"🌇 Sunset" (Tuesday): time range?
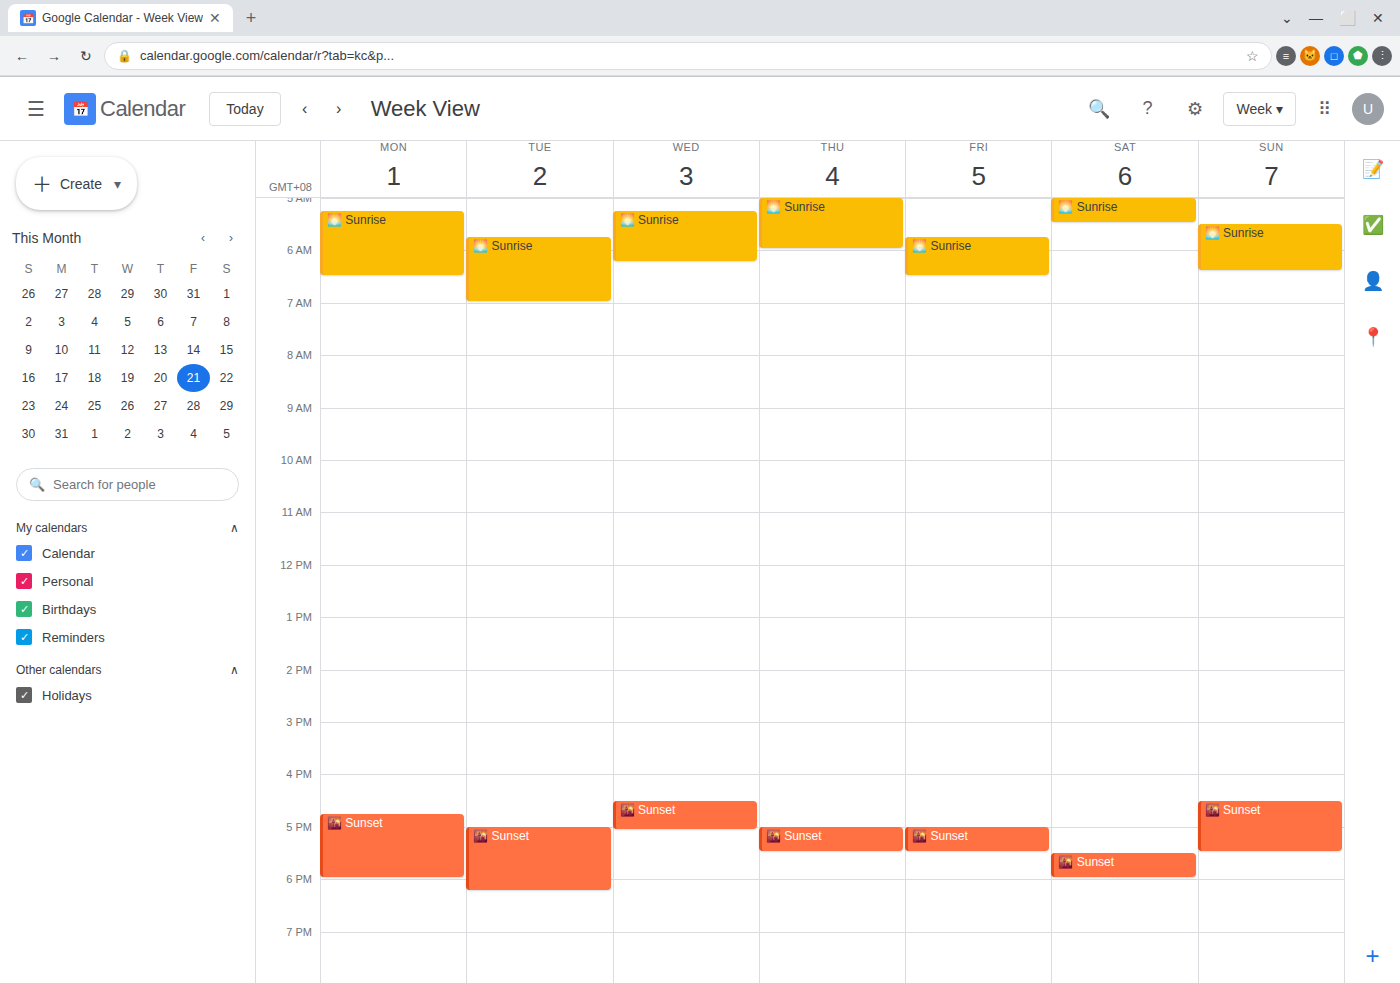
5:00 PM to 6:15 PM